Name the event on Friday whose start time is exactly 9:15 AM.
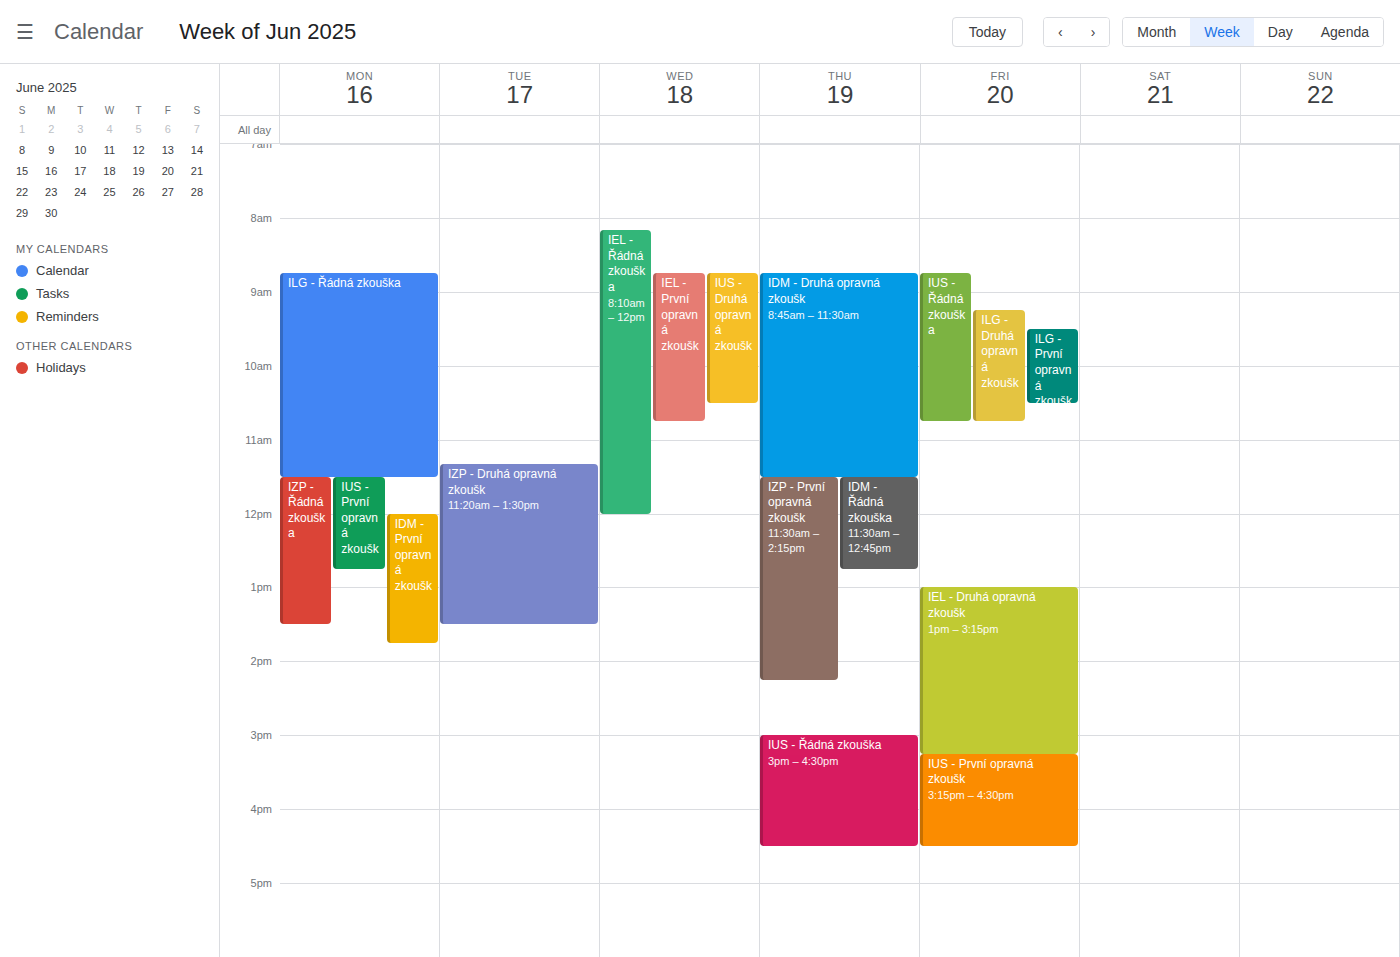
"ILG - Druhá opravná zkoušk"